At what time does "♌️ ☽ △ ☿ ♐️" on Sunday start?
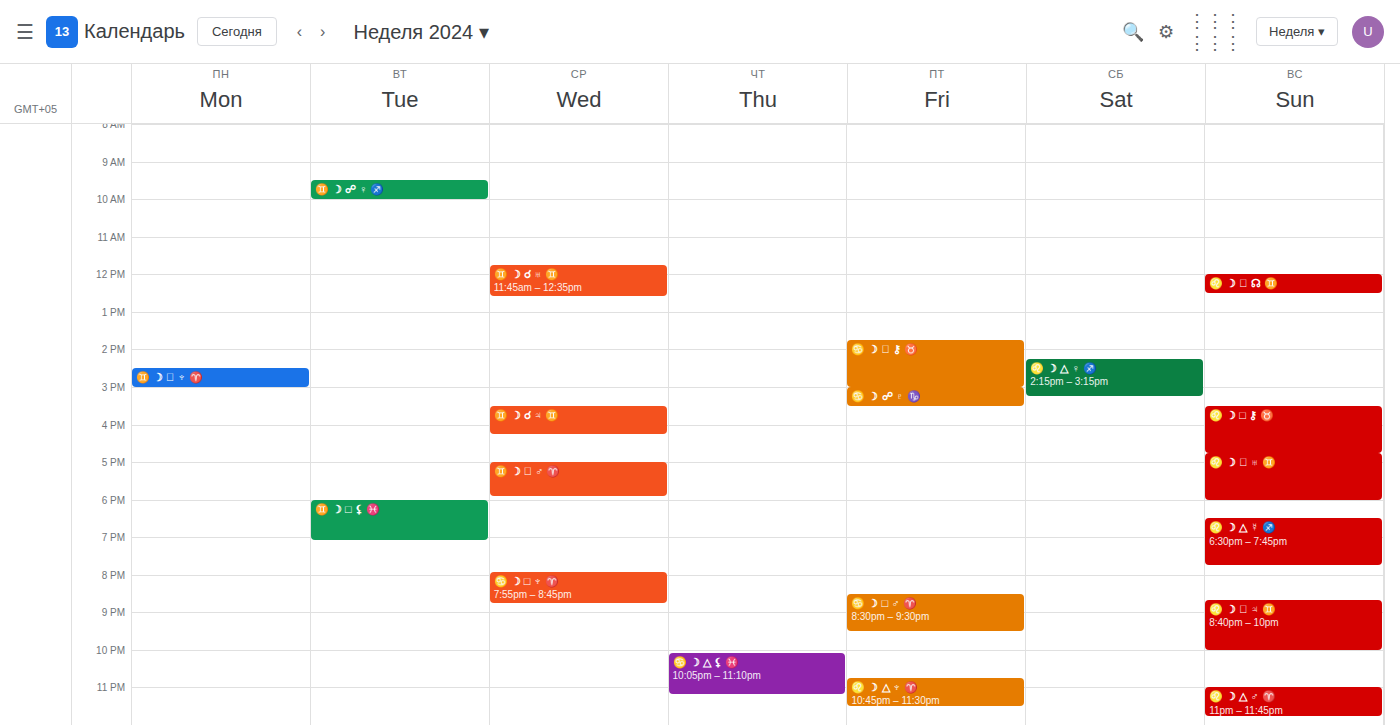
6:30 PM